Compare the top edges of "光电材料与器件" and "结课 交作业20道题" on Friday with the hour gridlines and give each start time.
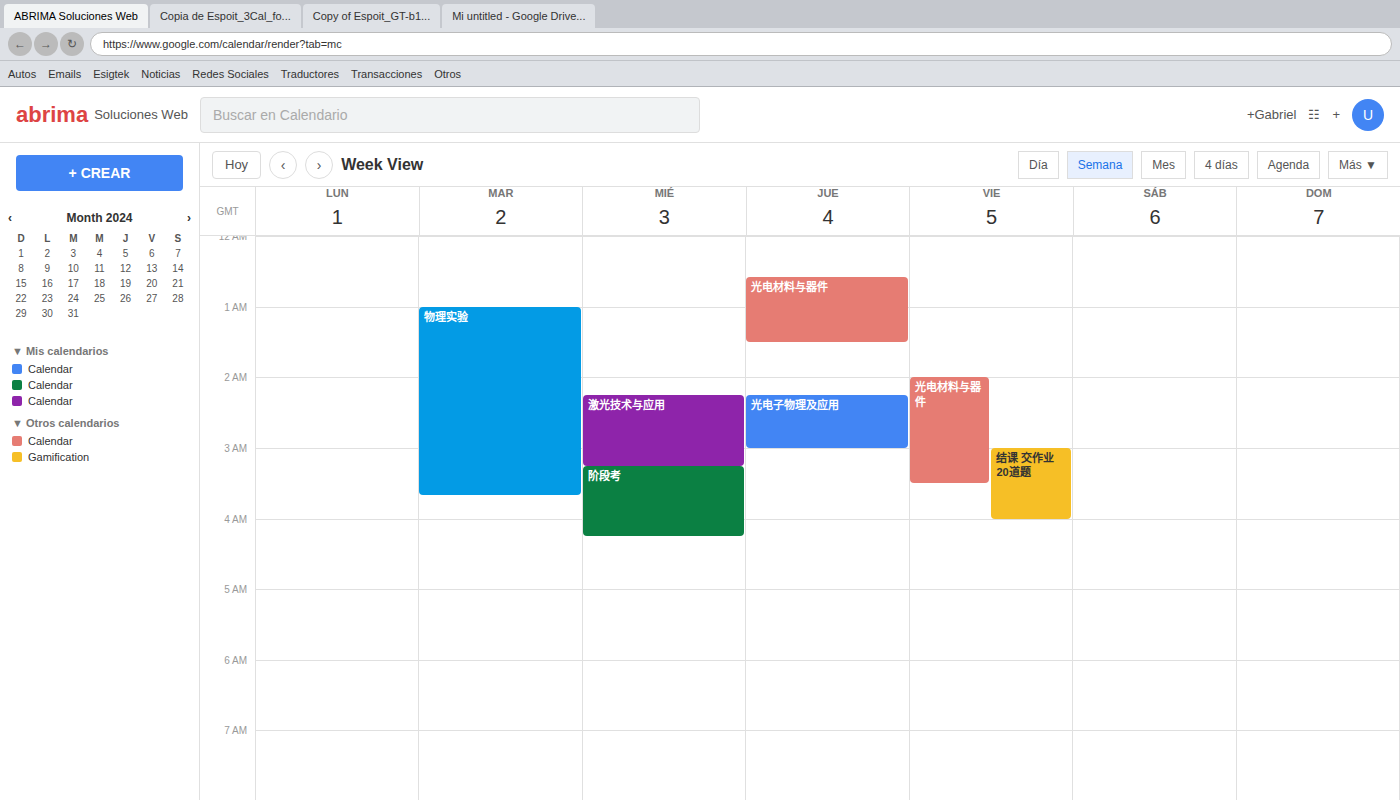
"光电材料与器件": 2:00 AM, exactly on the 2 AM line. "结课 交作业20道题": 3:00 AM, exactly on the 3 AM line.